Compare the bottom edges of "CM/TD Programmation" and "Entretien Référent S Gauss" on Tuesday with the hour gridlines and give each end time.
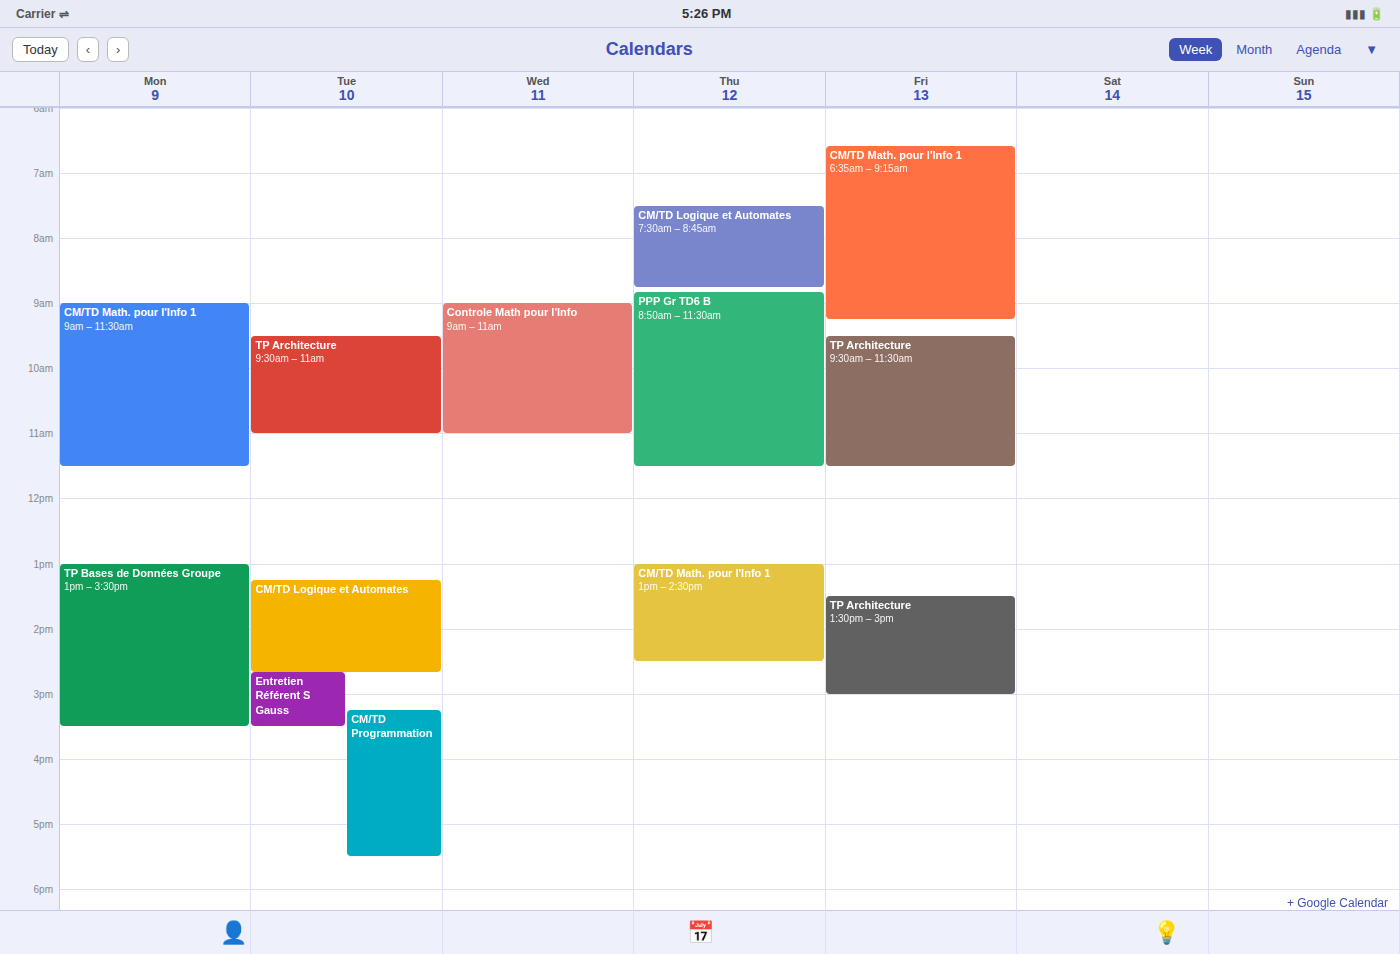
"CM/TD Programmation": 5:30 PM, halfway between the 5 PM and 6 PM lines. "Entretien Référent S Gauss": 3:30 PM, halfway between the 3 PM and 4 PM lines.